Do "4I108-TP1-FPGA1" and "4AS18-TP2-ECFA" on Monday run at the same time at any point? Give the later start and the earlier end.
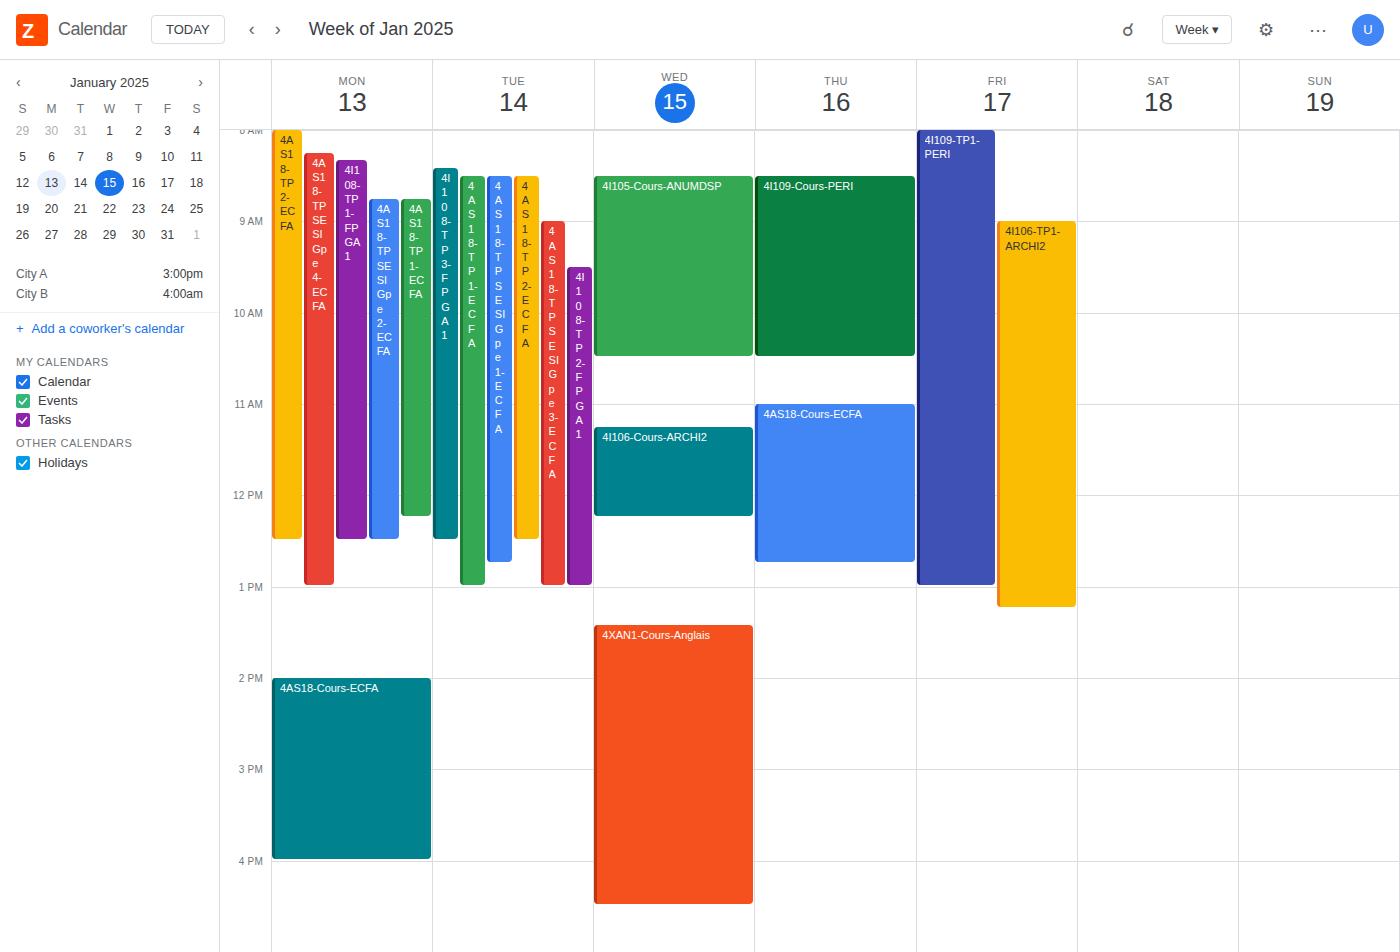
"4I108-TP1-FPGA1" starts at 08:20, before "4AS18-TP2-ECFA" ends at 12:30 -- they overlap.